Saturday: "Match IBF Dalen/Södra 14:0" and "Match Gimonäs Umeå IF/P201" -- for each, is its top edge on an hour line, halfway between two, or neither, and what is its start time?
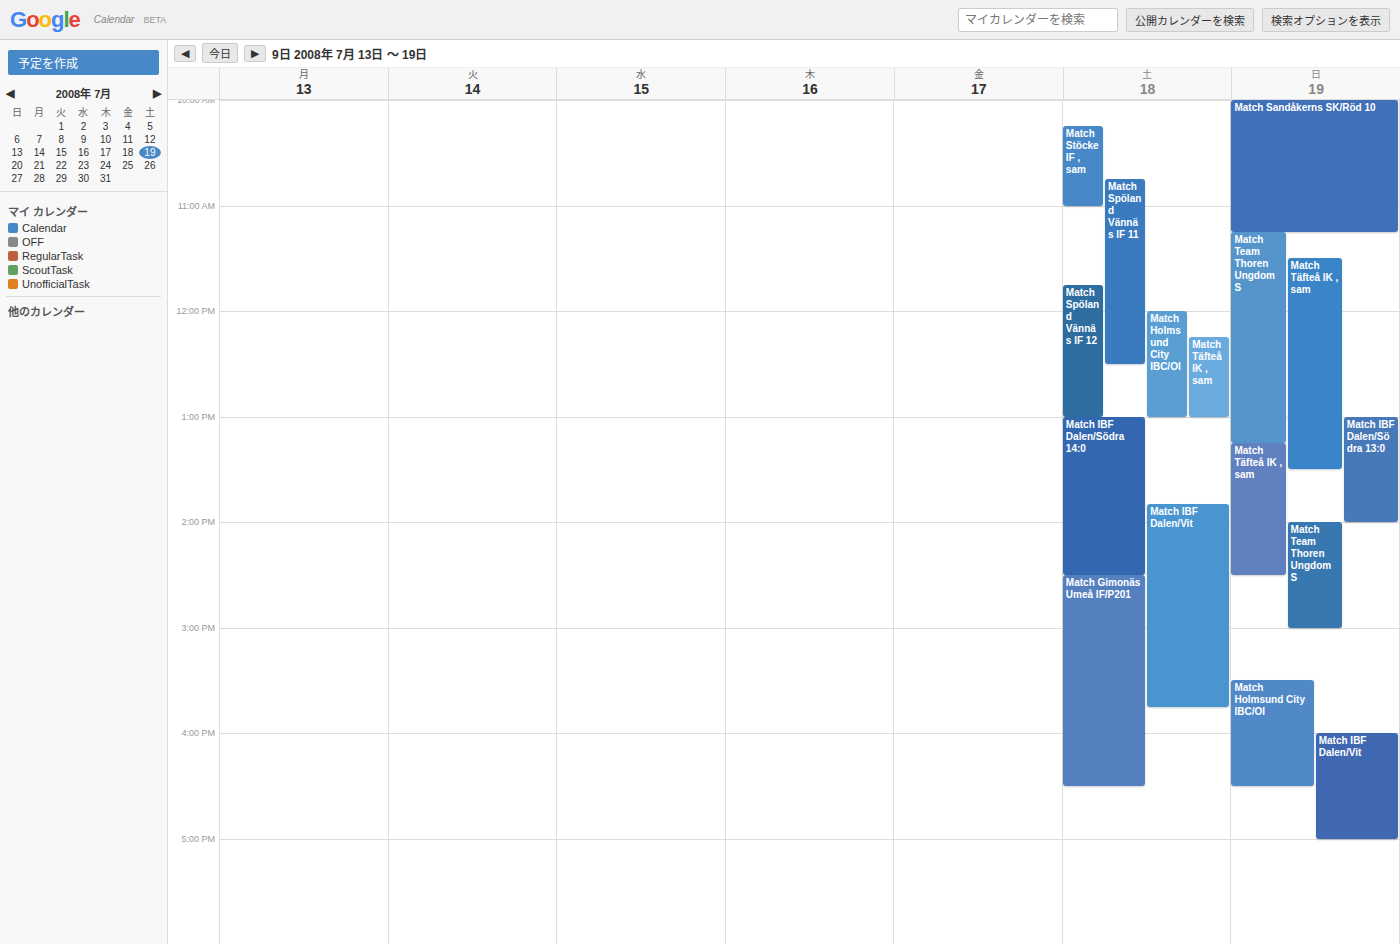
"Match IBF Dalen/Södra 14:0": 1:00 PM, exactly on the 1 PM line. "Match Gimonäs Umeå IF/P201": 2:30 PM, halfway between the 2 PM and 3 PM lines.